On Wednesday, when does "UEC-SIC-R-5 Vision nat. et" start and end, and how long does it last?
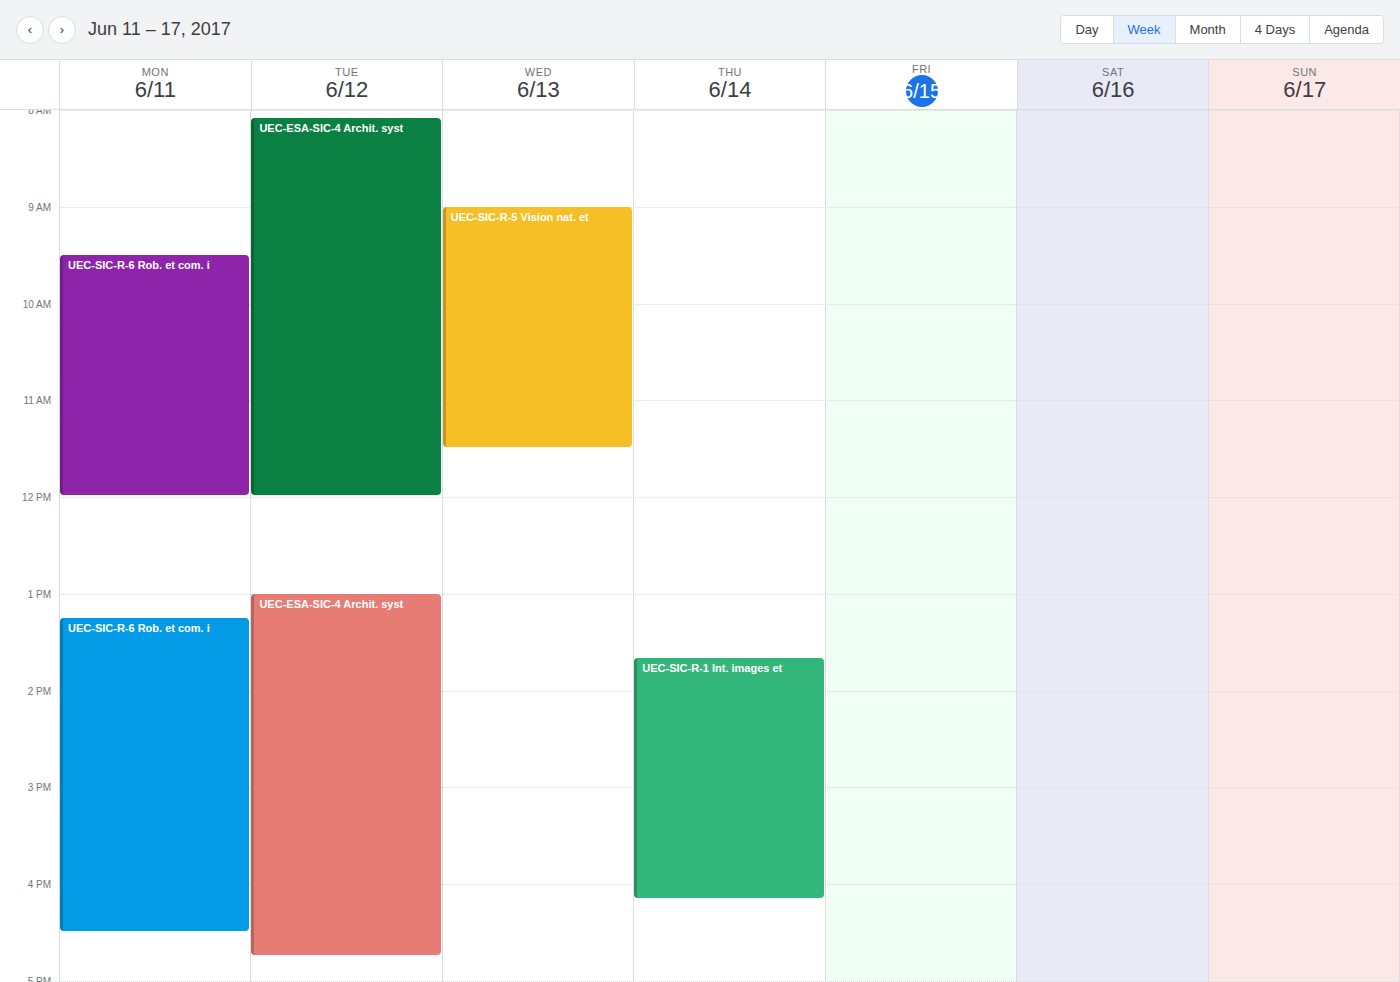
9:00 AM to 11:30 AM, 2 hours 30 minutes